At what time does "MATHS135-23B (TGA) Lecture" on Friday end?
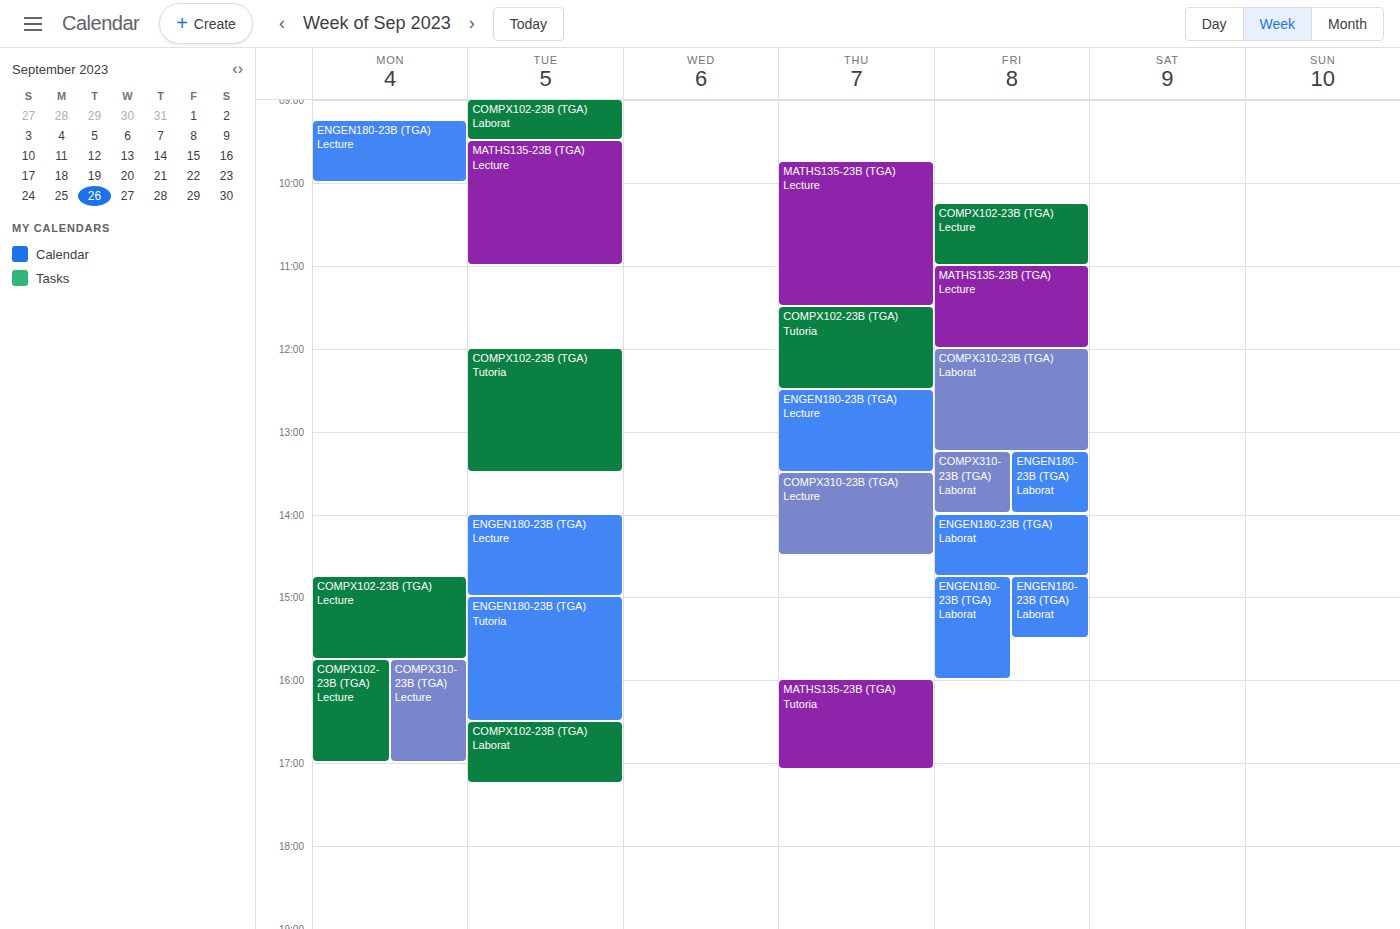
12:00 PM